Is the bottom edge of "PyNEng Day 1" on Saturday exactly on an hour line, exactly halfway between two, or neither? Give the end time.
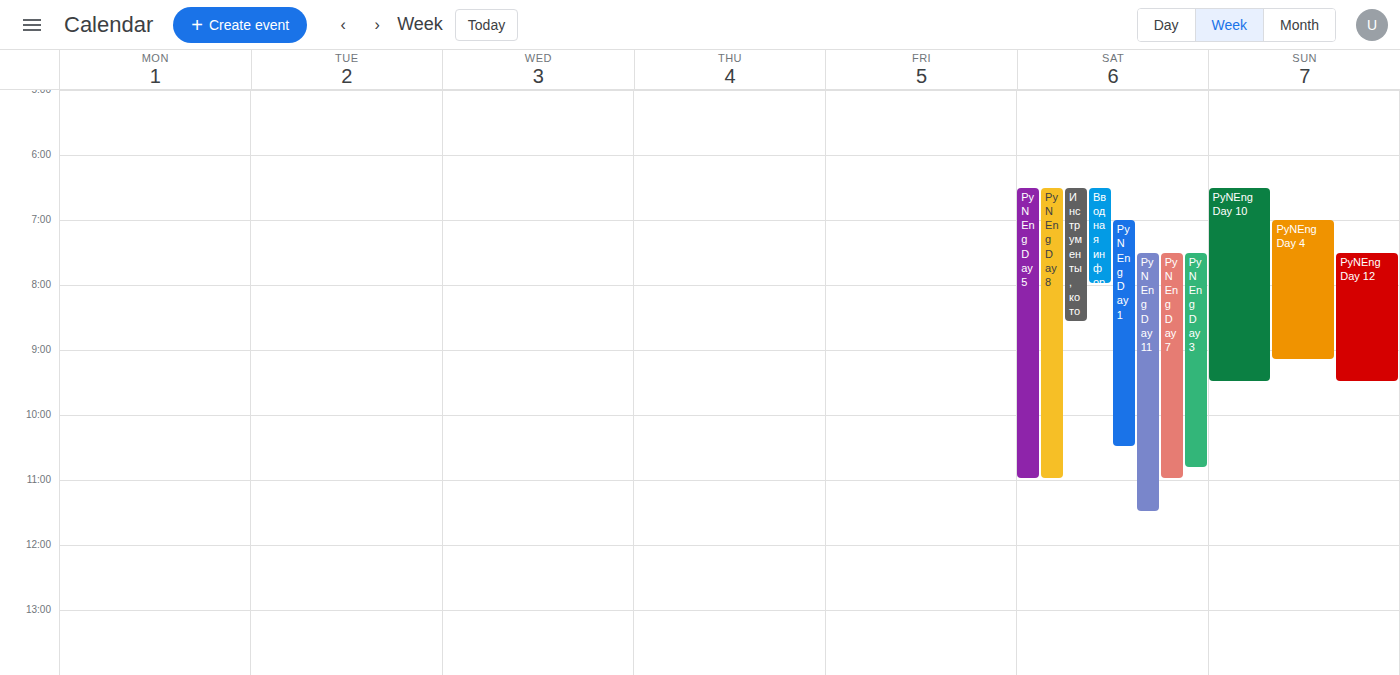
10:30 AM -- halfway between the 10 AM and 11 AM lines.